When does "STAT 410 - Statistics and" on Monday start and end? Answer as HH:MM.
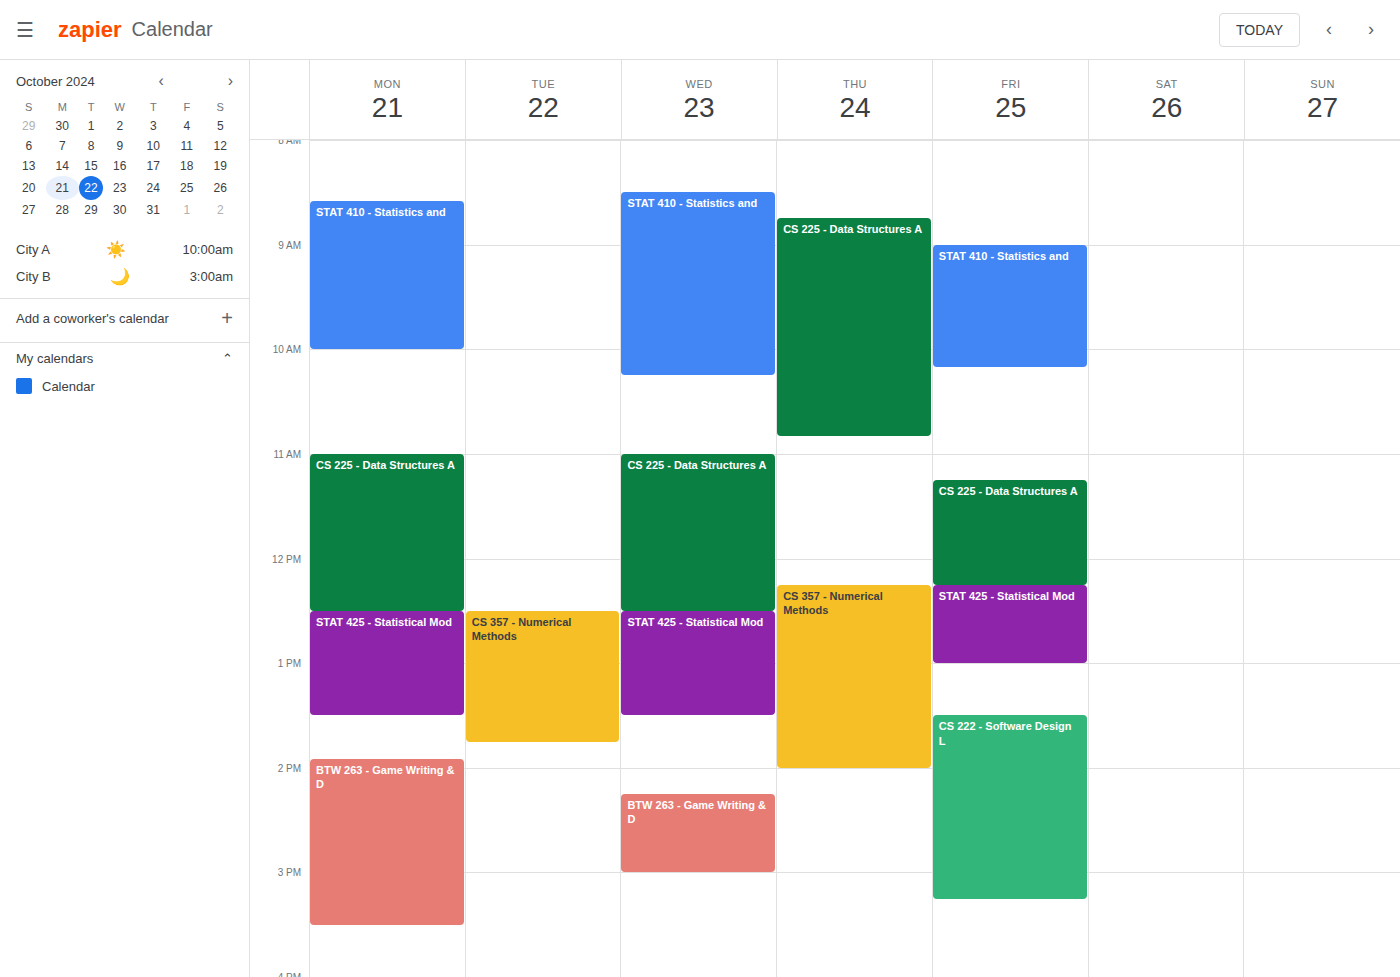
08:35 to 10:00